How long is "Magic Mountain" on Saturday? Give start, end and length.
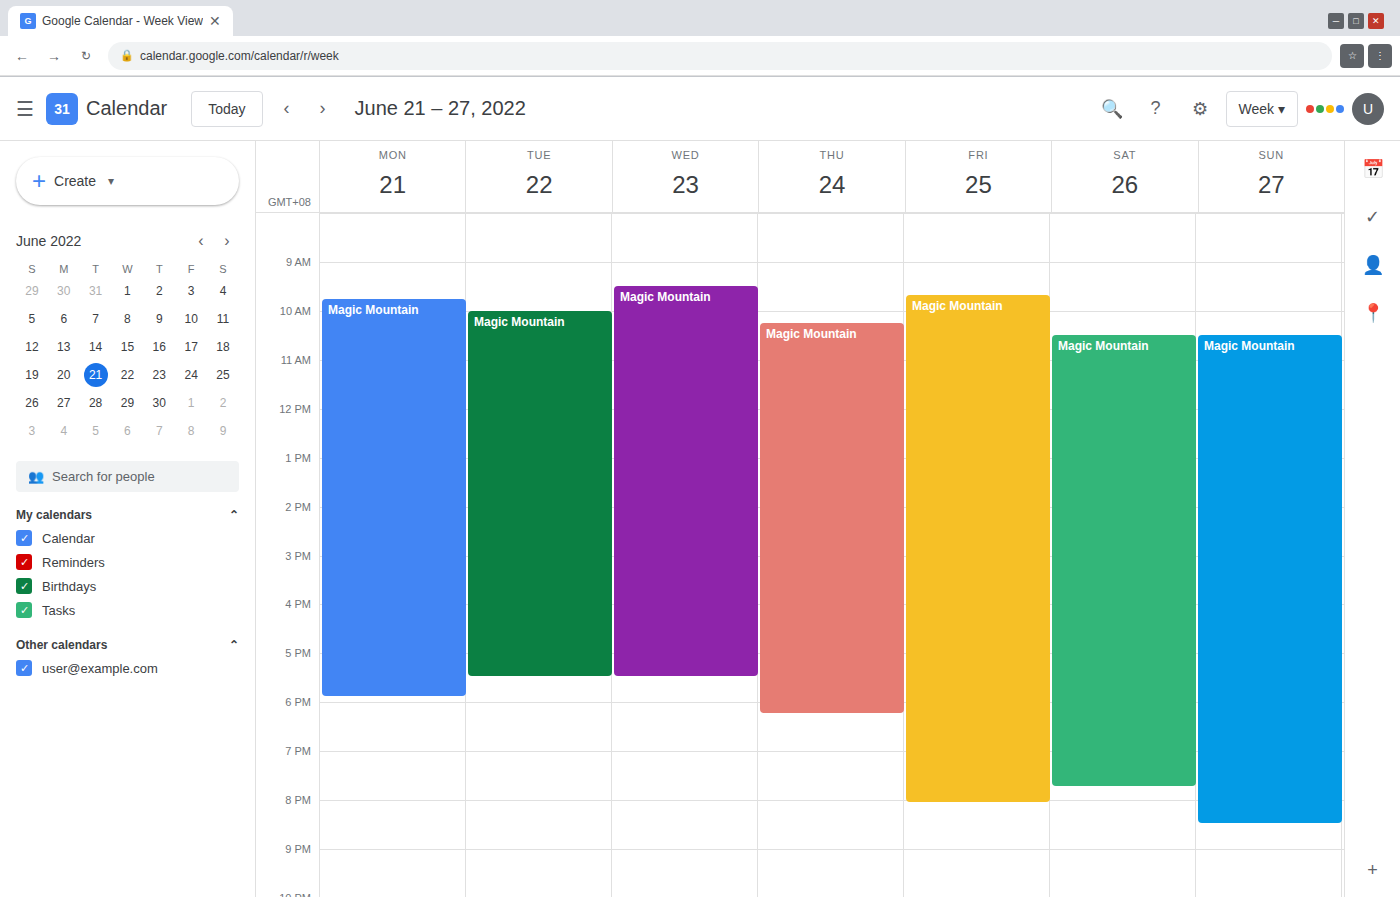
10:30 AM to 7:45 PM, 9 hours 15 minutes